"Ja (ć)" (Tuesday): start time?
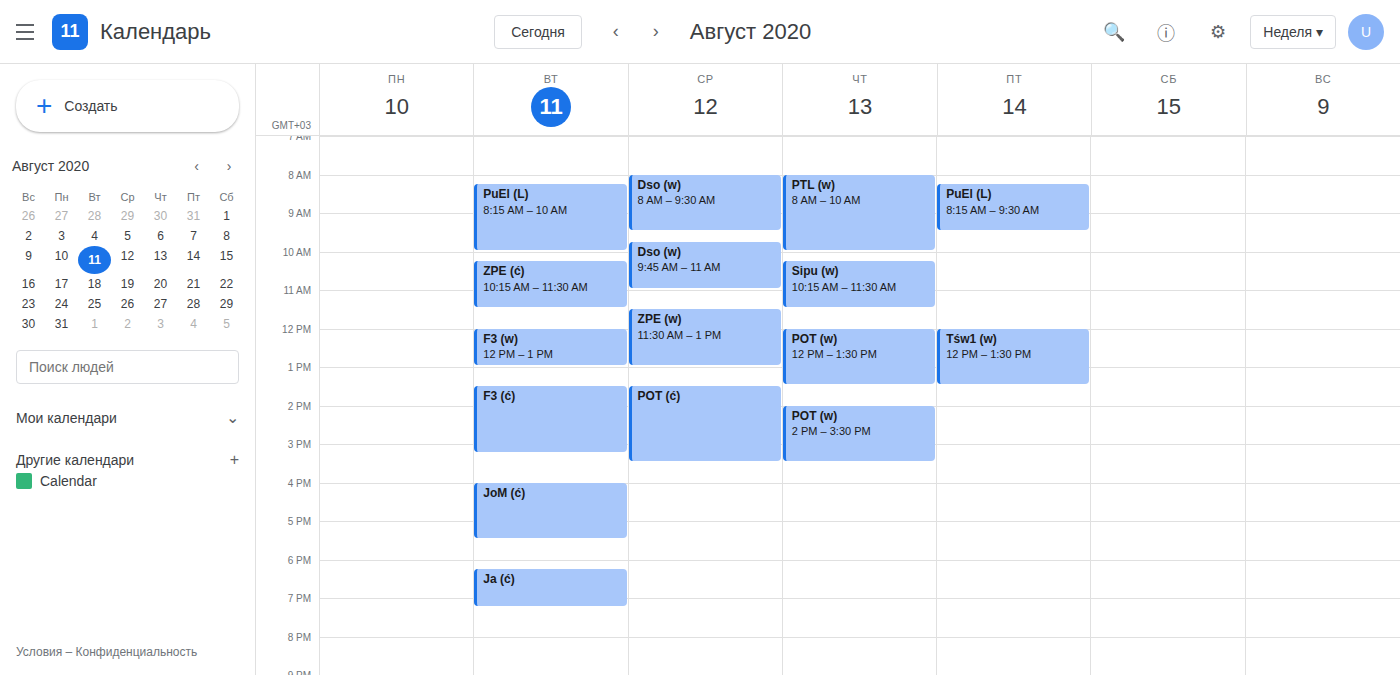
6:15 PM